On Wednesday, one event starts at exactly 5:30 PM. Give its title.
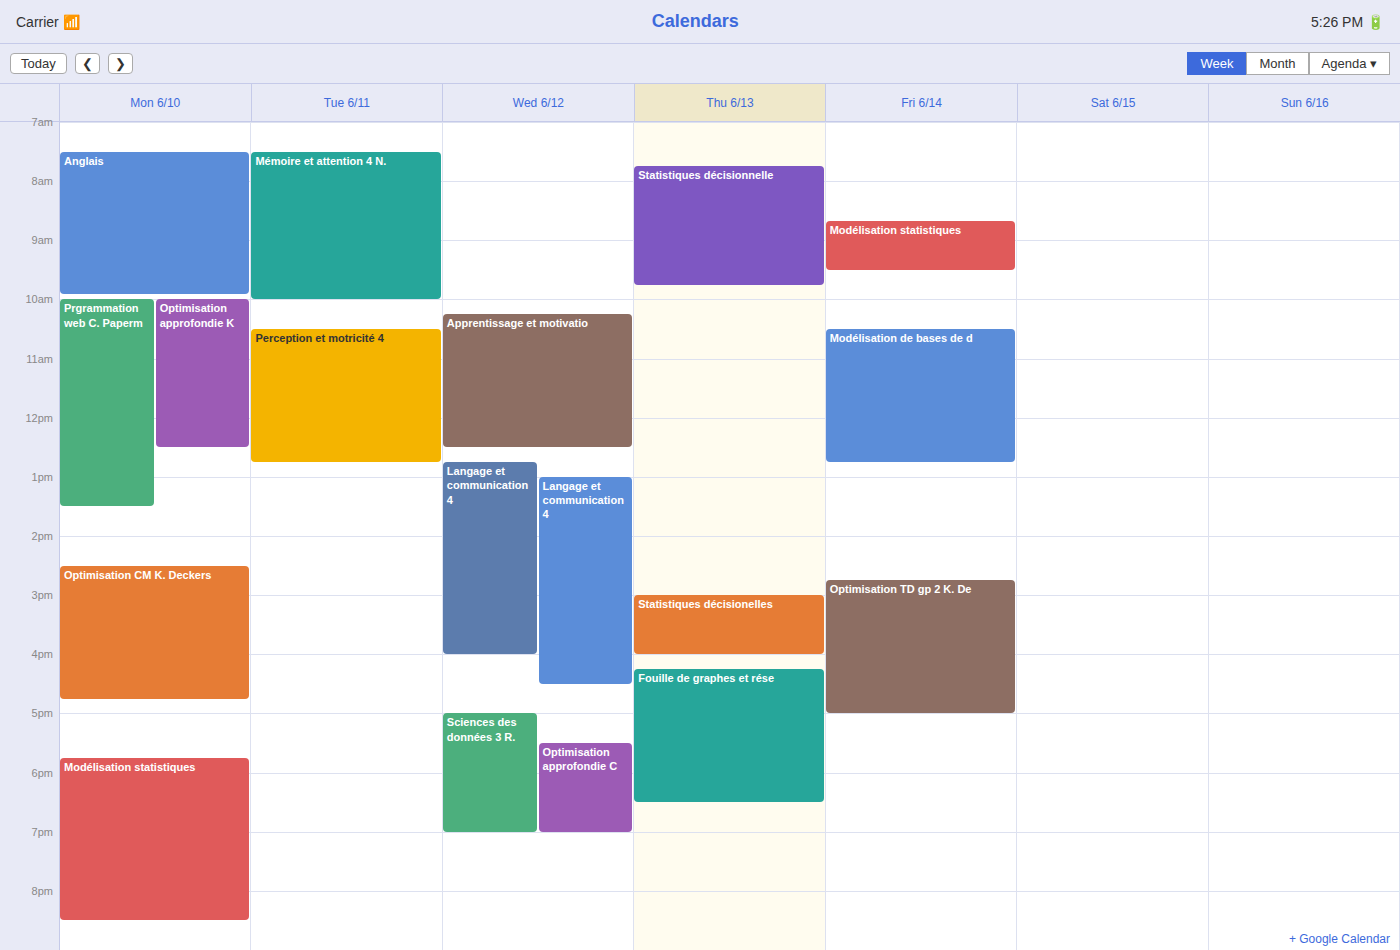
"Optimisation approfondie C"